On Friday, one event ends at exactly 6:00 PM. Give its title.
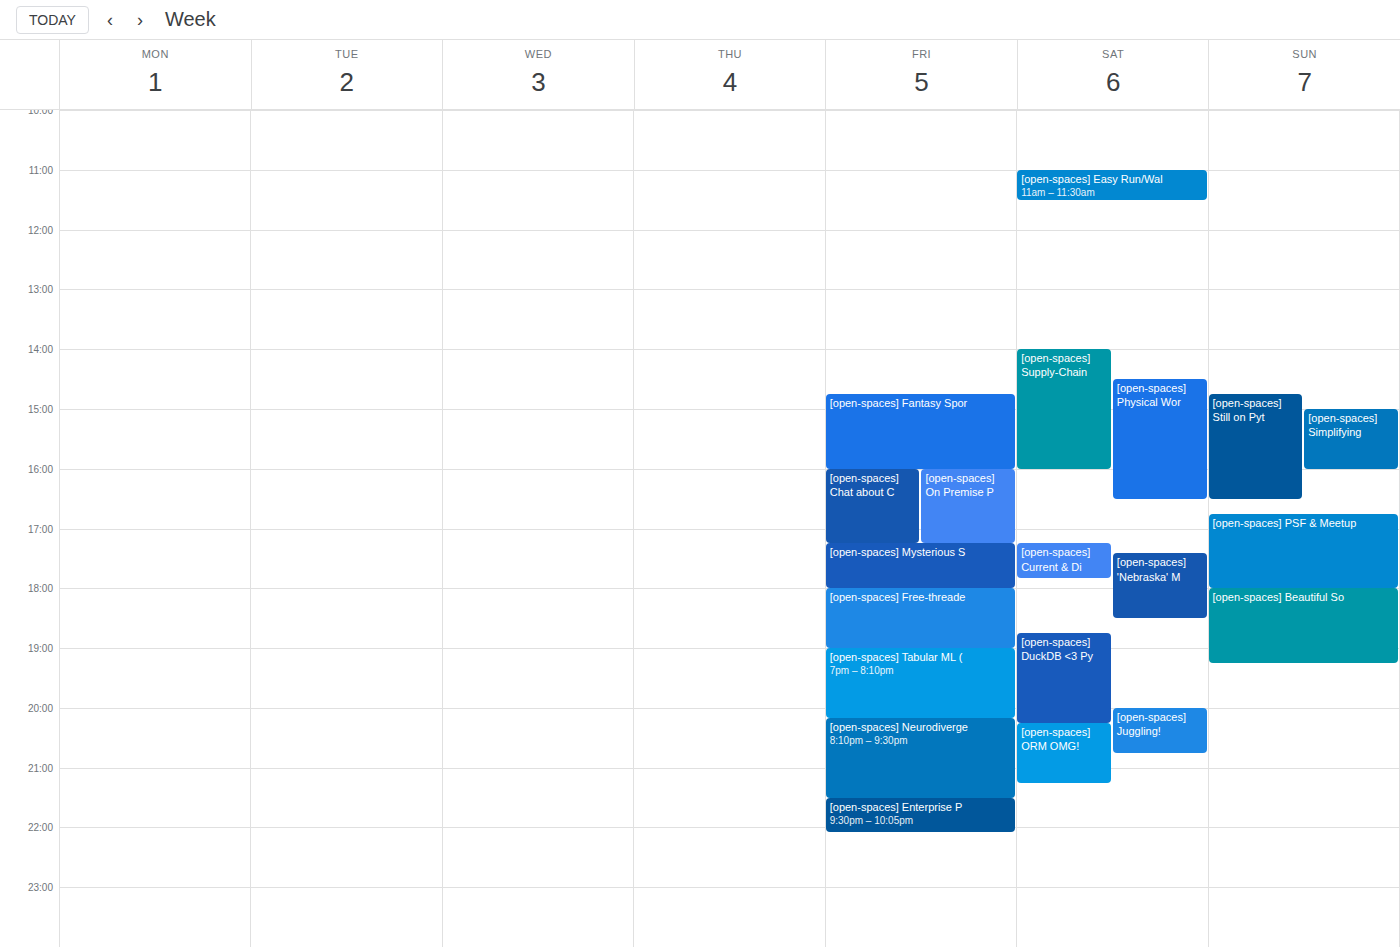
"[open-spaces] Mysterious S"